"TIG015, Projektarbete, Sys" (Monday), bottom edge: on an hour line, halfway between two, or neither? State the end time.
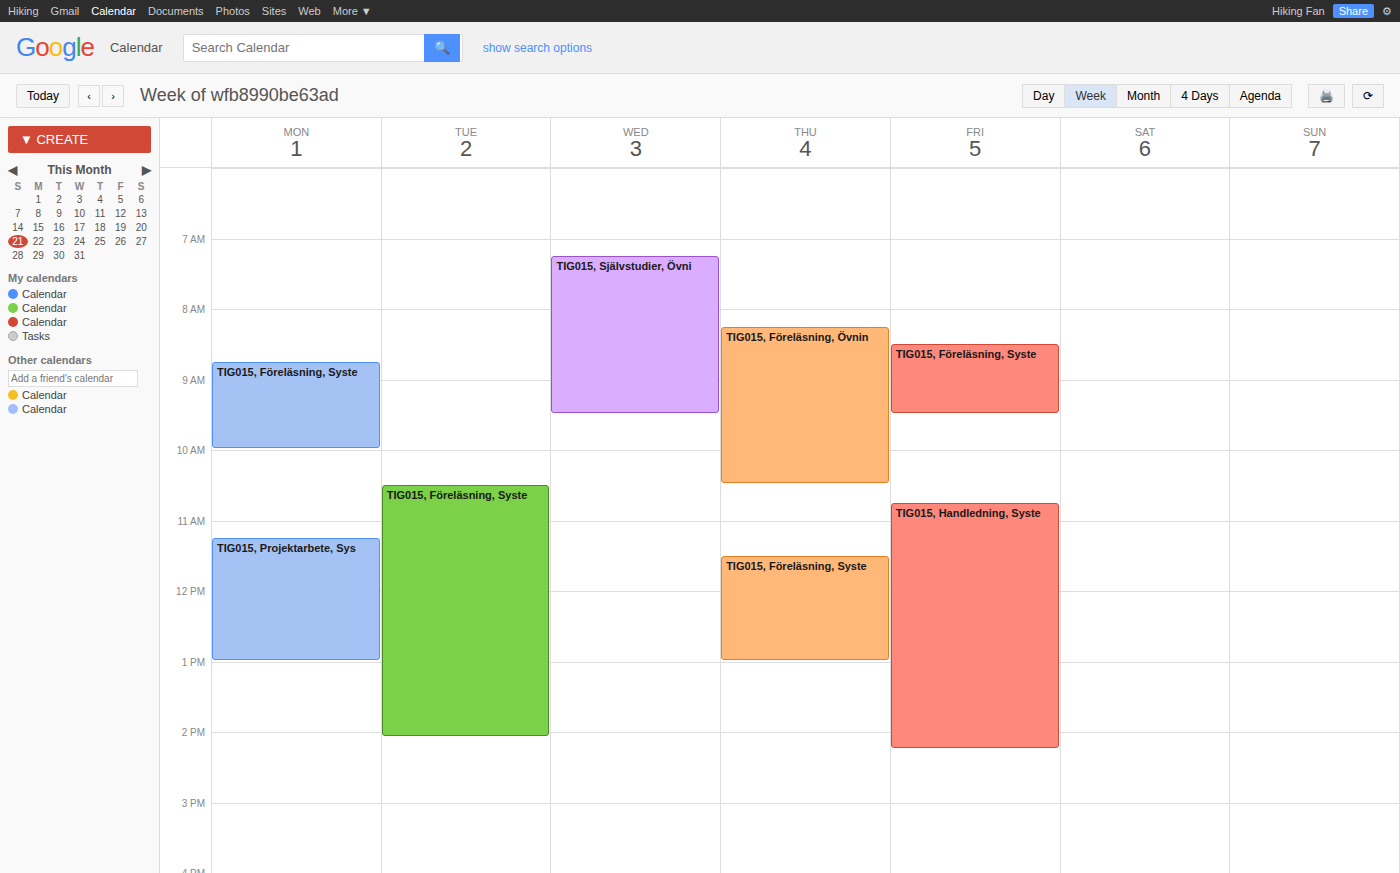
1:00 PM -- exactly on the 1 PM line.